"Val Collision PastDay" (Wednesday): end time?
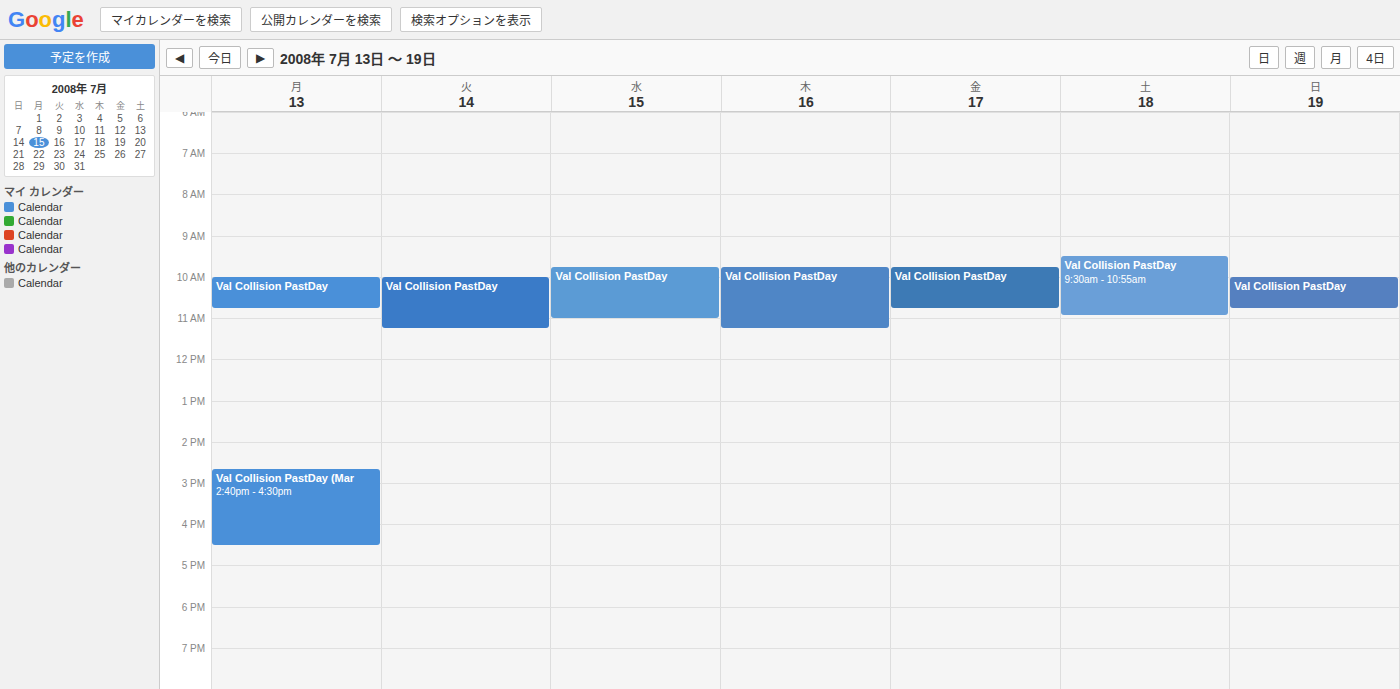
11:00 AM